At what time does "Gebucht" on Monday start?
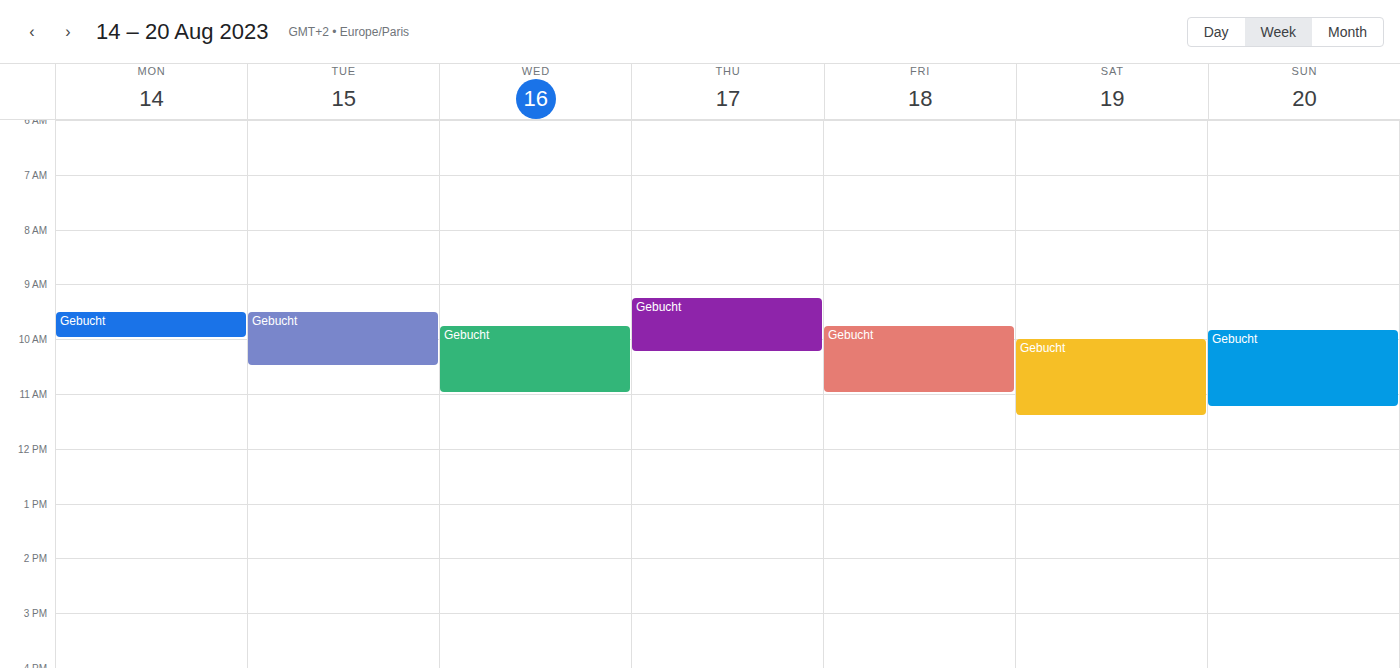
9:30 AM